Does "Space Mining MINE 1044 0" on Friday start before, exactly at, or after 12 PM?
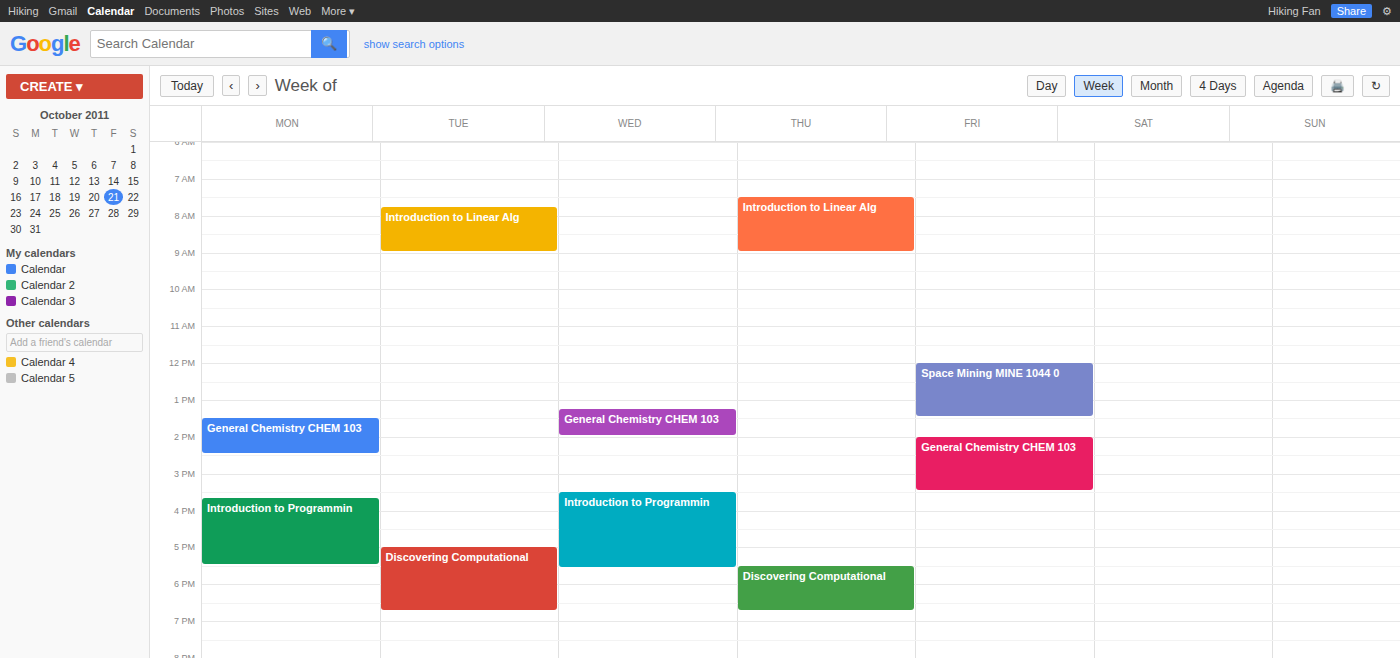
12:00 PM -- exactly at 12 PM, on the 12 PM line.